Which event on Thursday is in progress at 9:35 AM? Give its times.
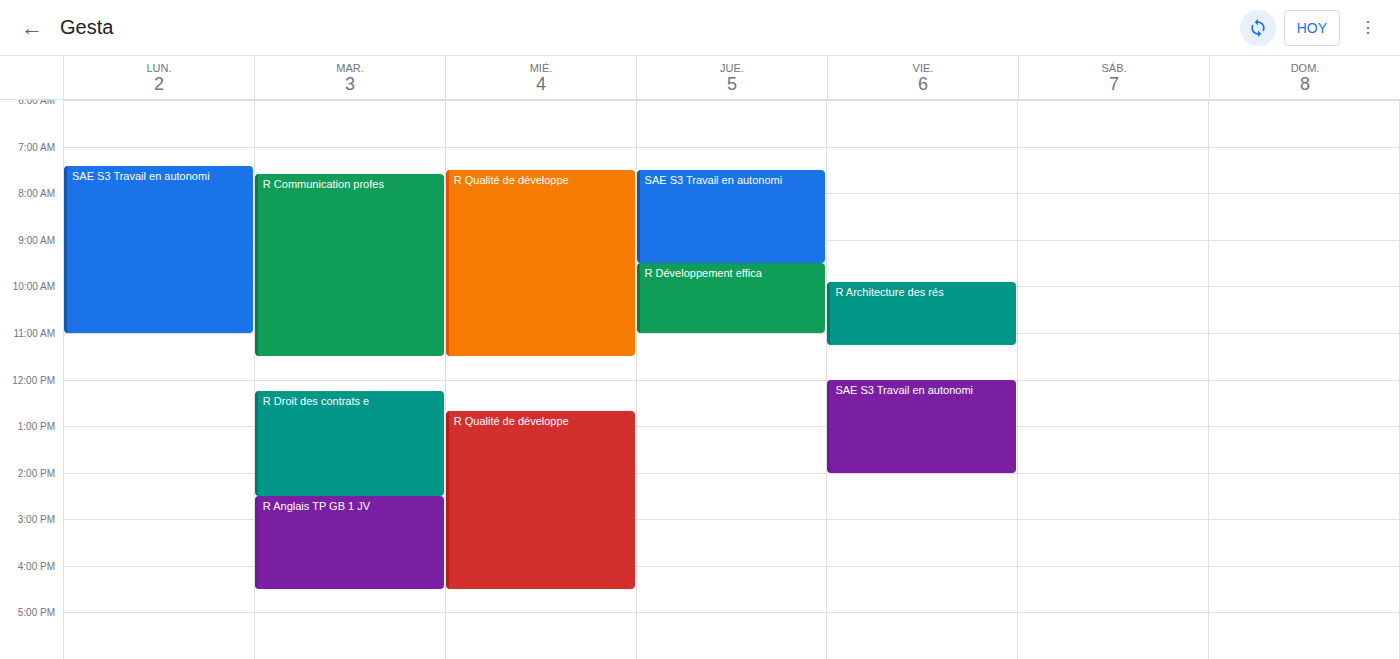
"R Développement effica", 9:30 AM to 11:00 AM